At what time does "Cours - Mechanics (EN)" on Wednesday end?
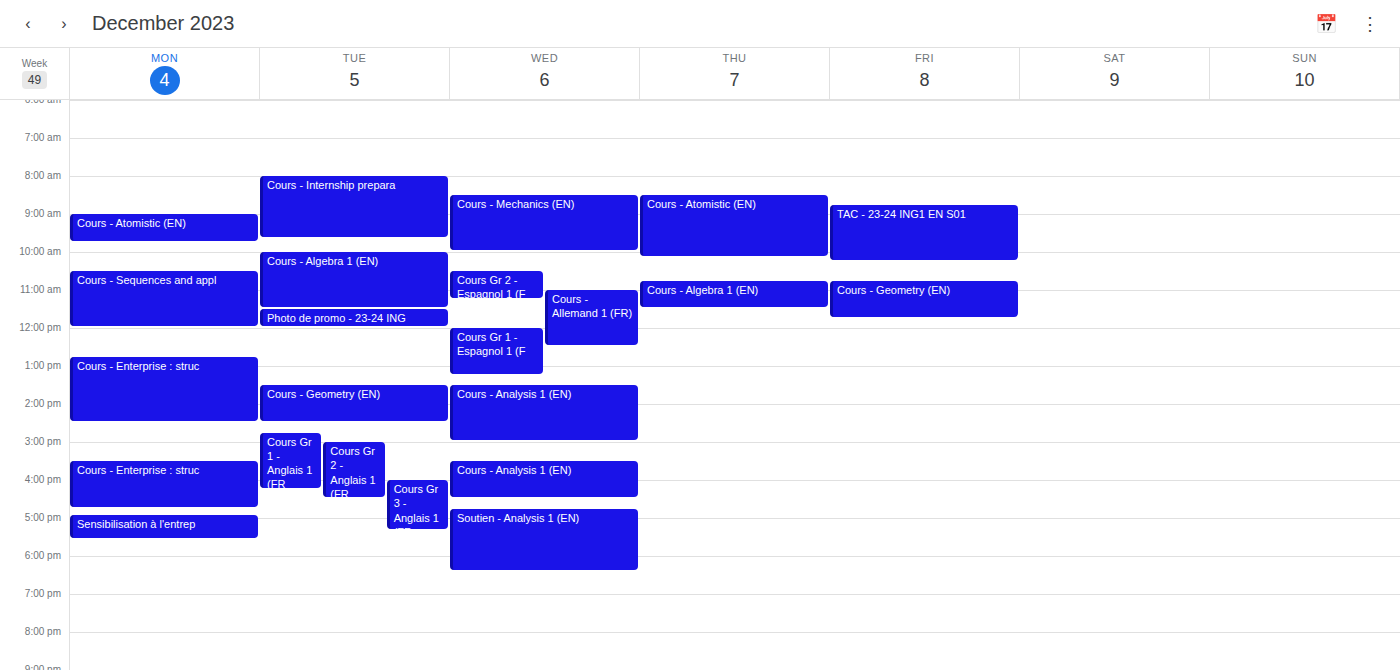
10:00 AM